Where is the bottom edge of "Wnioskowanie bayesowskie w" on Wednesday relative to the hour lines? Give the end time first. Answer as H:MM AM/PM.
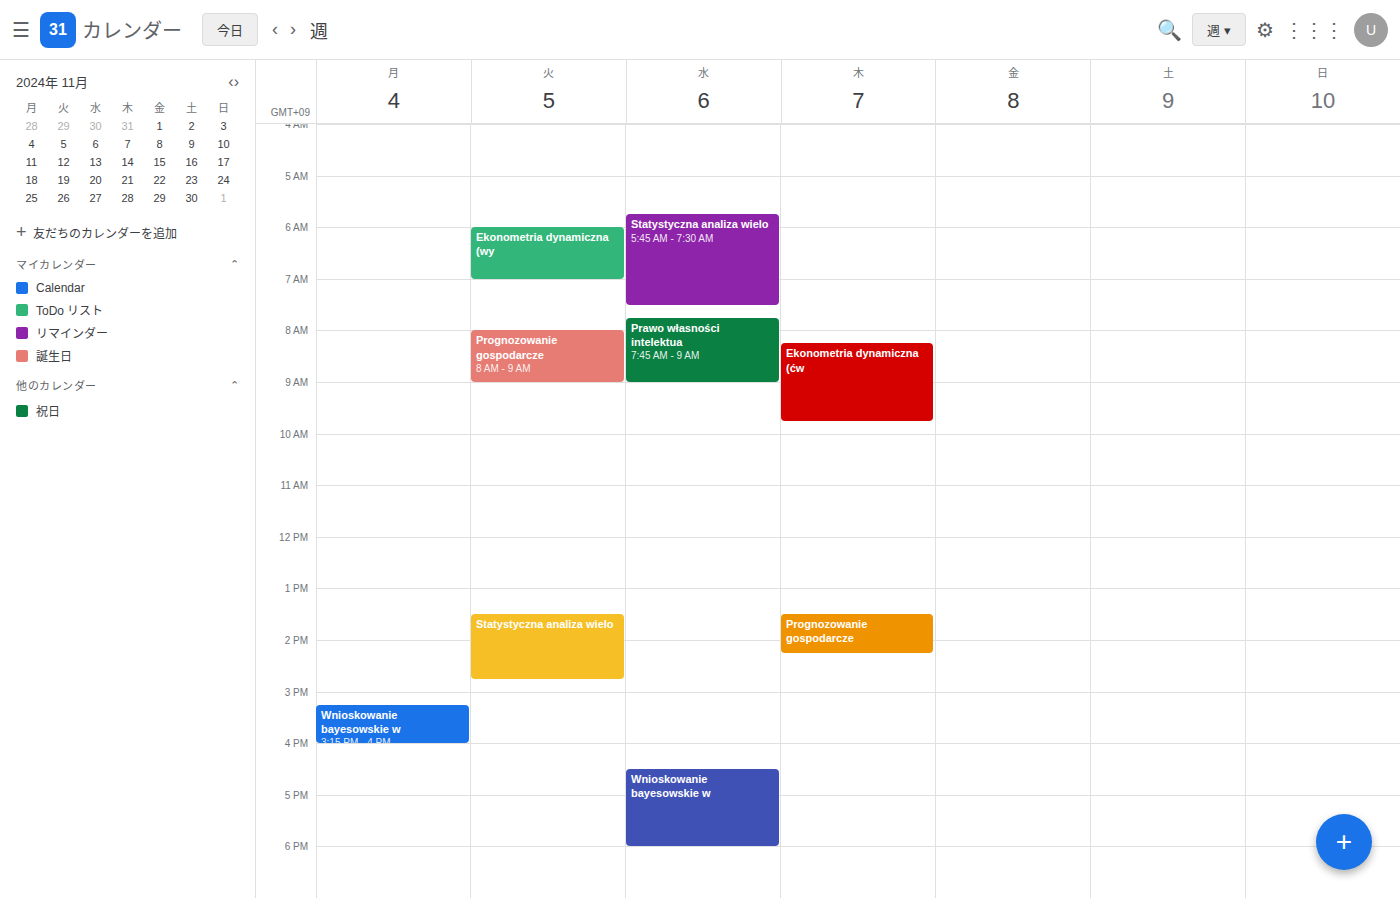
6:00 PM -- exactly on the 6 PM line.